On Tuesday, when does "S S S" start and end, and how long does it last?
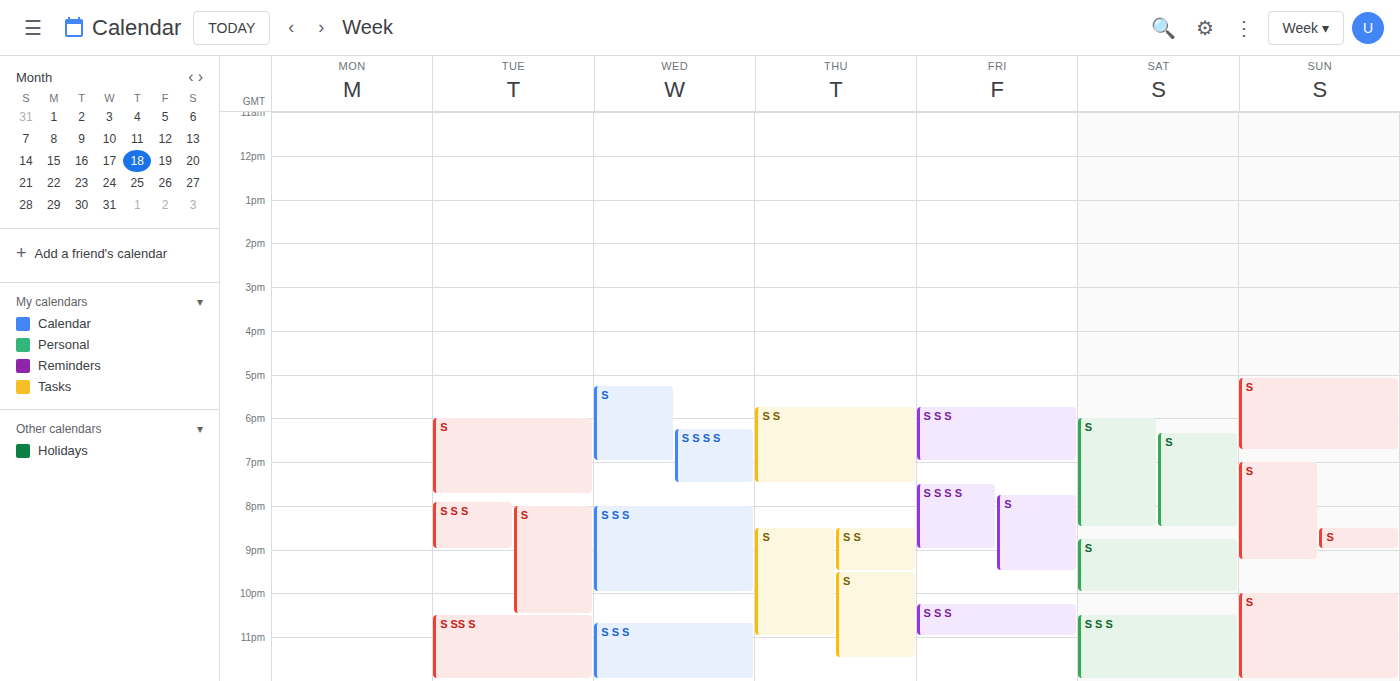
7:55 PM to 9:00 PM, 1 hour 5 minutes